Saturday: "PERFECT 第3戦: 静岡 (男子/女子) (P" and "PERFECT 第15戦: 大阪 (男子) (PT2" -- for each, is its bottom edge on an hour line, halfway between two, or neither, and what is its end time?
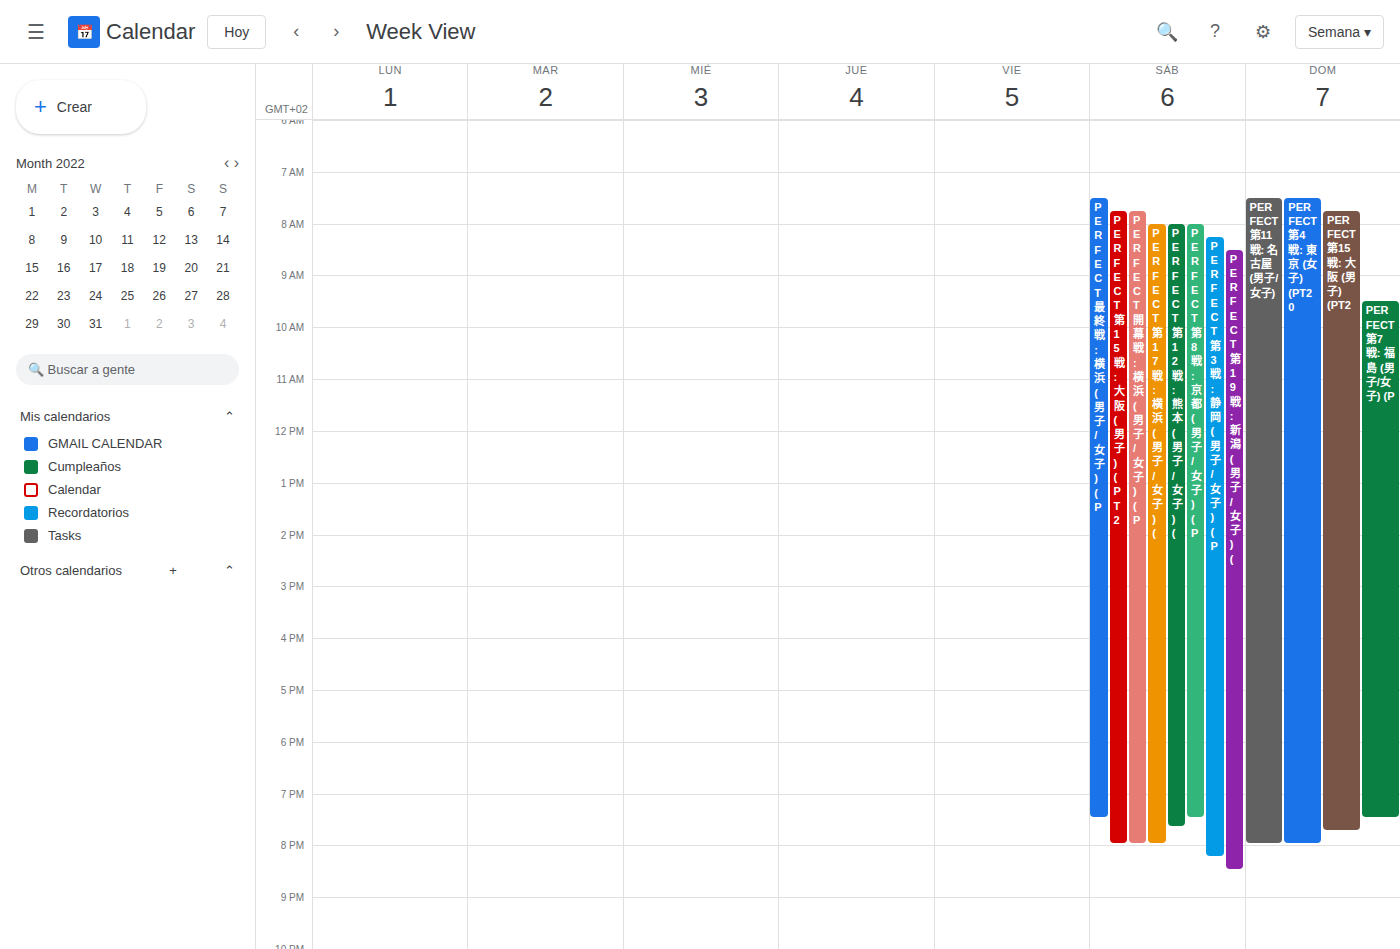
"PERFECT 第3戦: 静岡 (男子/女子) (P": 20:15, neither: a quarter of the way from the 20:00 line to the 21:00 line. "PERFECT 第15戦: 大阪 (男子) (PT2": 20:00, exactly on the 20:00 line.